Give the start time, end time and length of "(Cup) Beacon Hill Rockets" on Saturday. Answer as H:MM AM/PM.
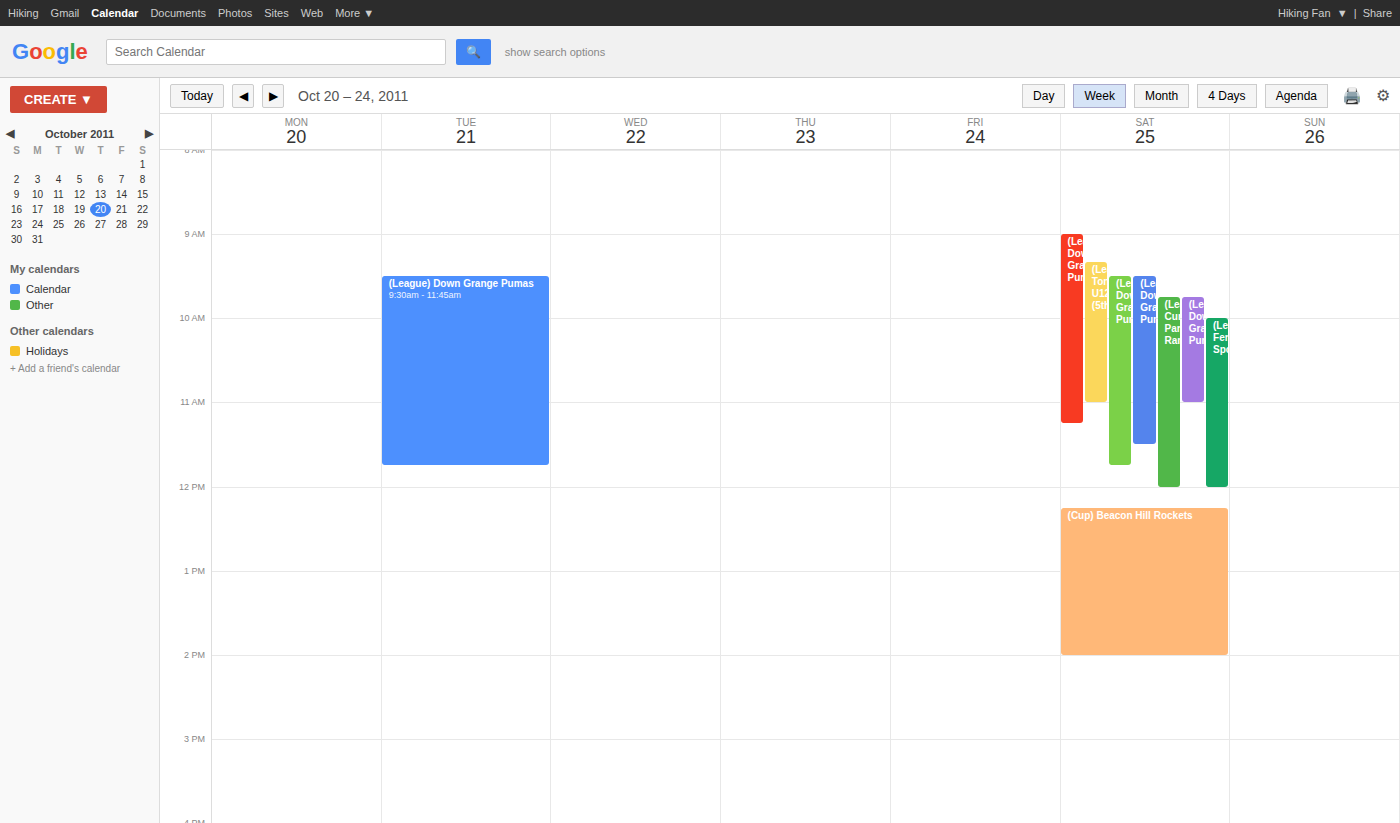
12:15 PM to 2:00 PM, 1 hour 45 minutes